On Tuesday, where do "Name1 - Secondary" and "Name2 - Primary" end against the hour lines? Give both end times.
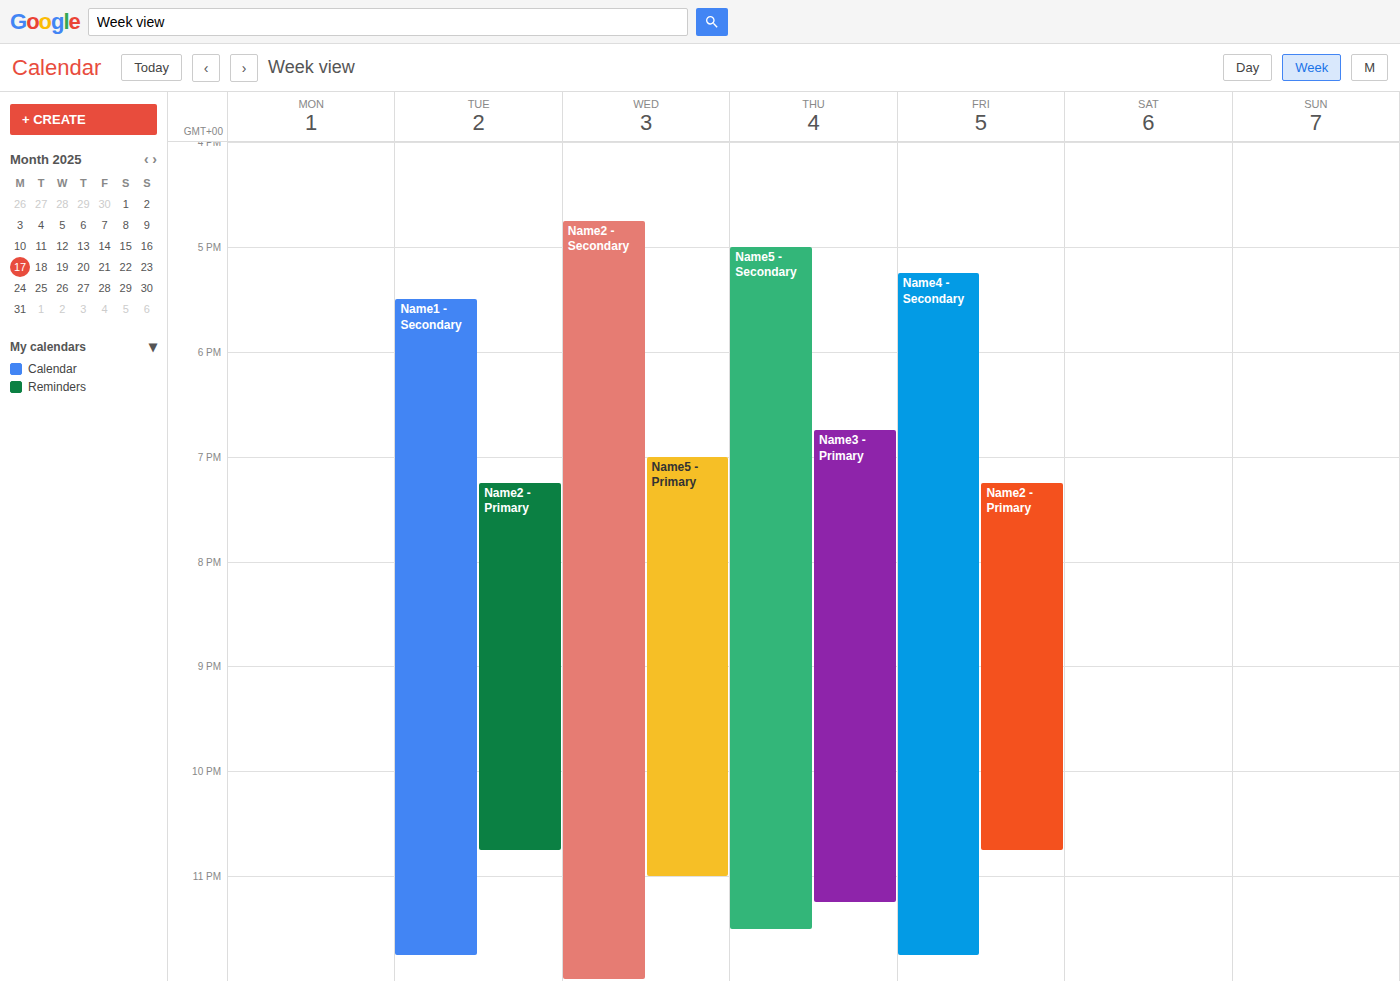
"Name1 - Secondary": 11:45 PM, neither: three quarters of the way from the 11 PM line to the 12 AM line. "Name2 - Primary": 10:45 PM, neither: three quarters of the way from the 10 PM line to the 11 PM line.